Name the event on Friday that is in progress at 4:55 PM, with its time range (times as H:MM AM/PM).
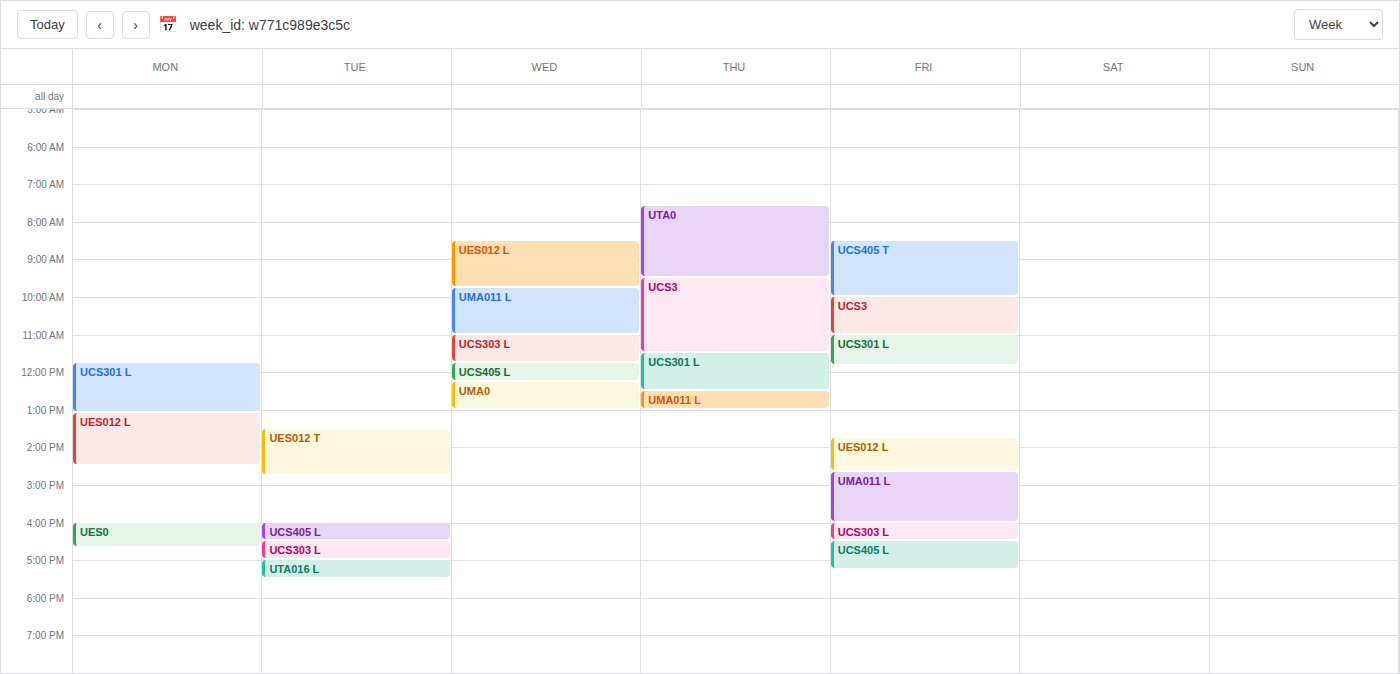
"UCS405 L", 4:30 PM to 5:15 PM